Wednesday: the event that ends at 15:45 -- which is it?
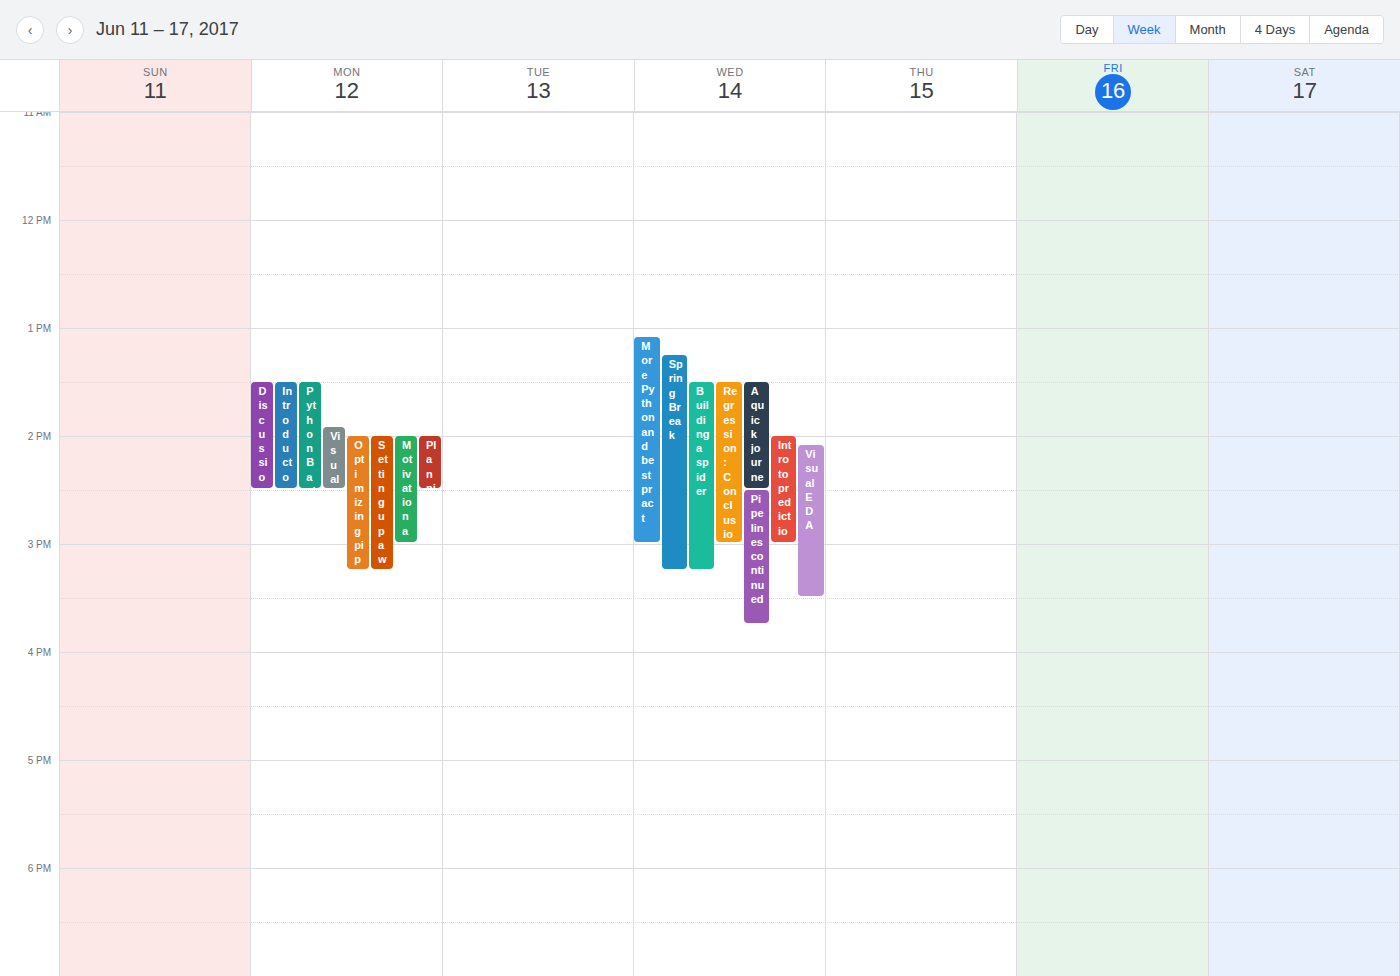
"Pipelines continued"